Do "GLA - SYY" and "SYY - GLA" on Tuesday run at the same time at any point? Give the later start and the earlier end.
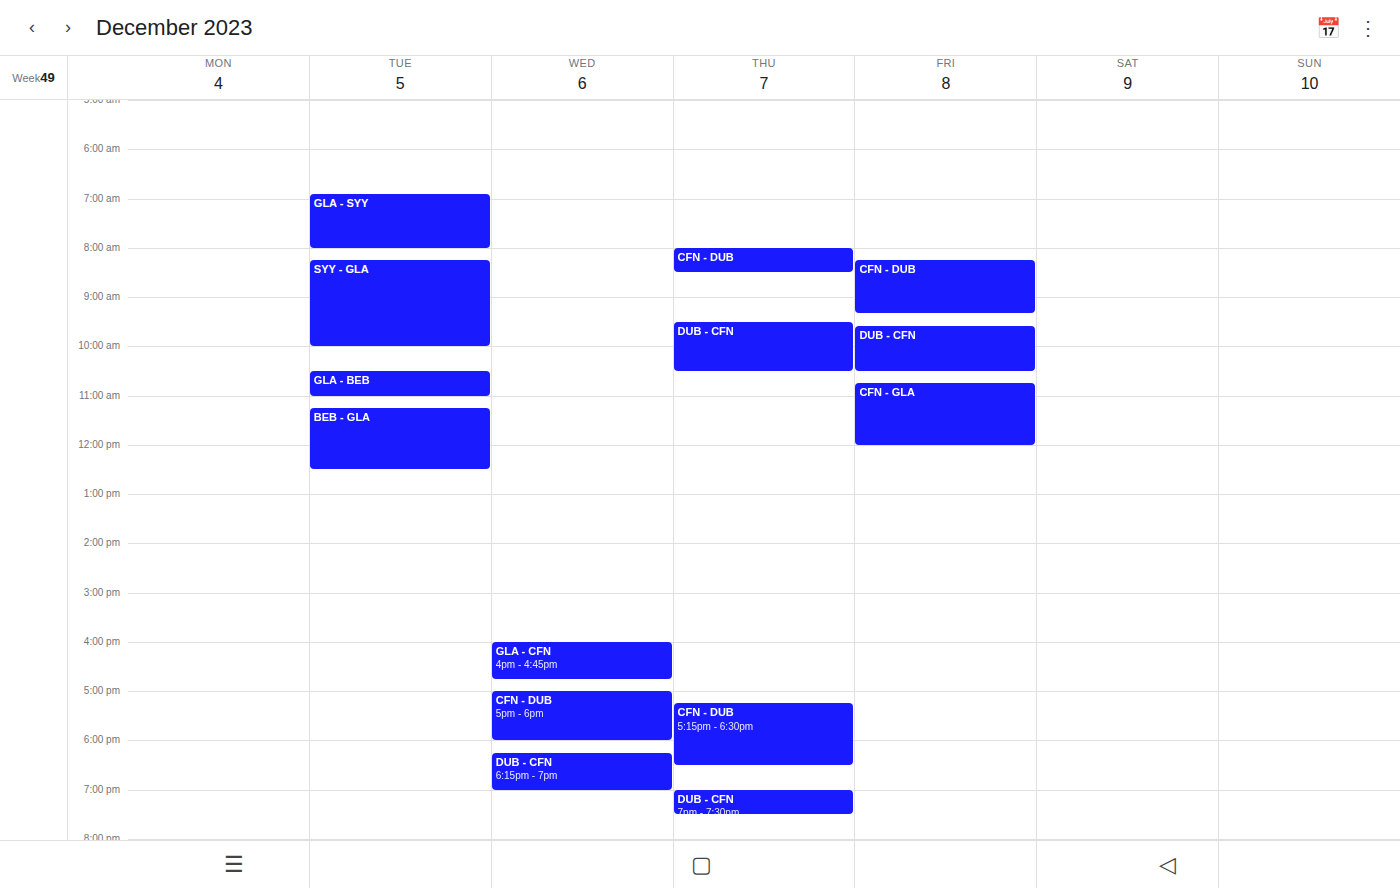
"GLA - SYY" ends at 8:00 AM and "SYY - GLA" starts at 8:15 AM -- no overlap.